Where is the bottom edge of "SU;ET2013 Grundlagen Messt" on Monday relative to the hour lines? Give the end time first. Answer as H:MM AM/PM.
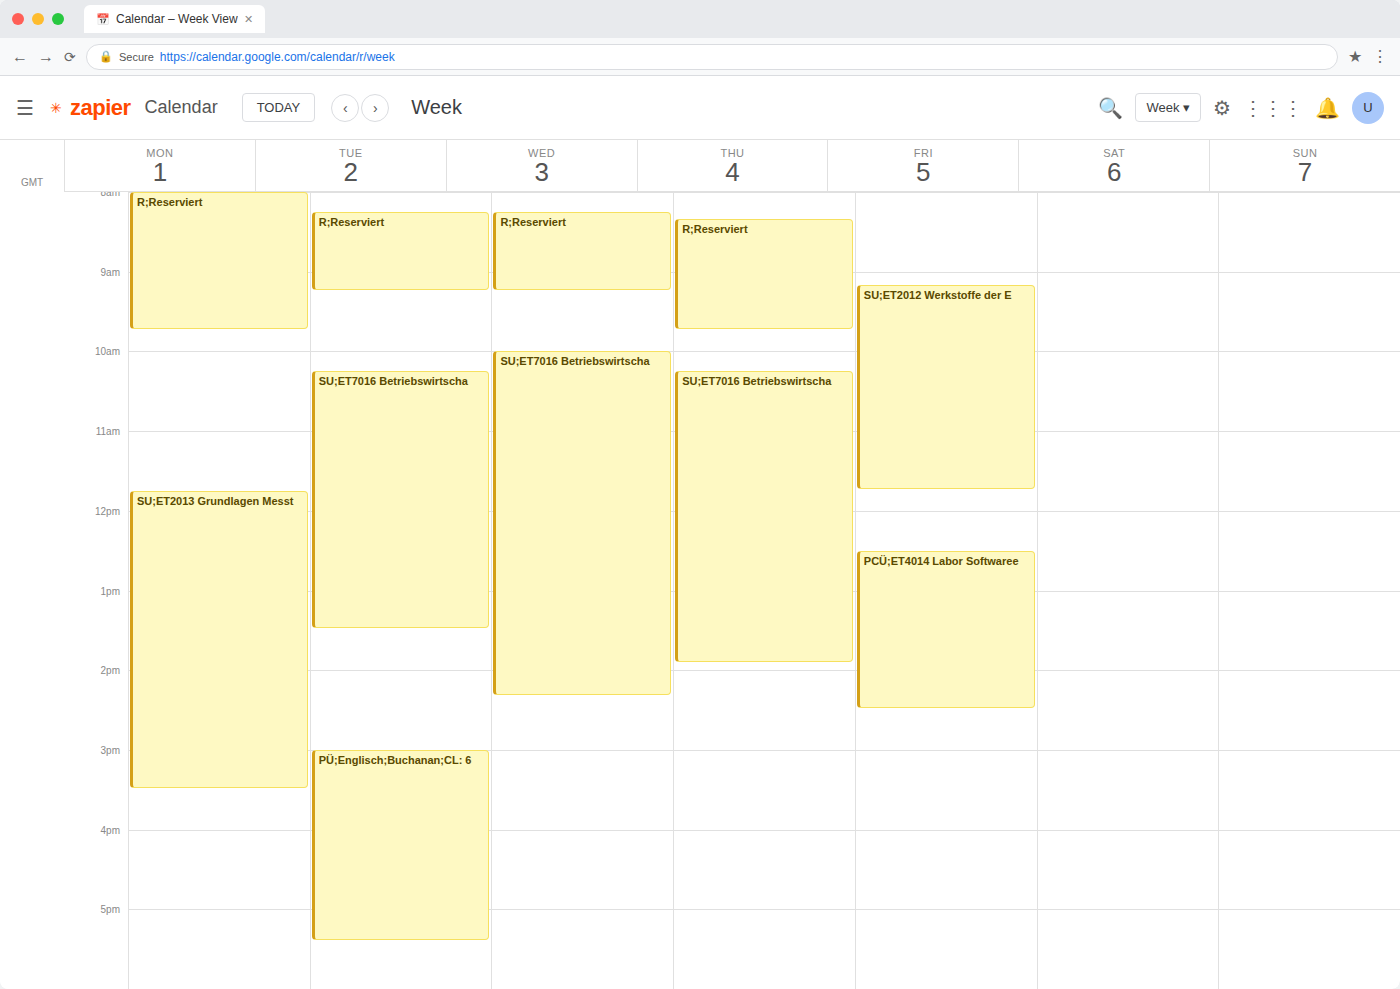
3:30 PM -- halfway between the 3 PM and 4 PM lines.